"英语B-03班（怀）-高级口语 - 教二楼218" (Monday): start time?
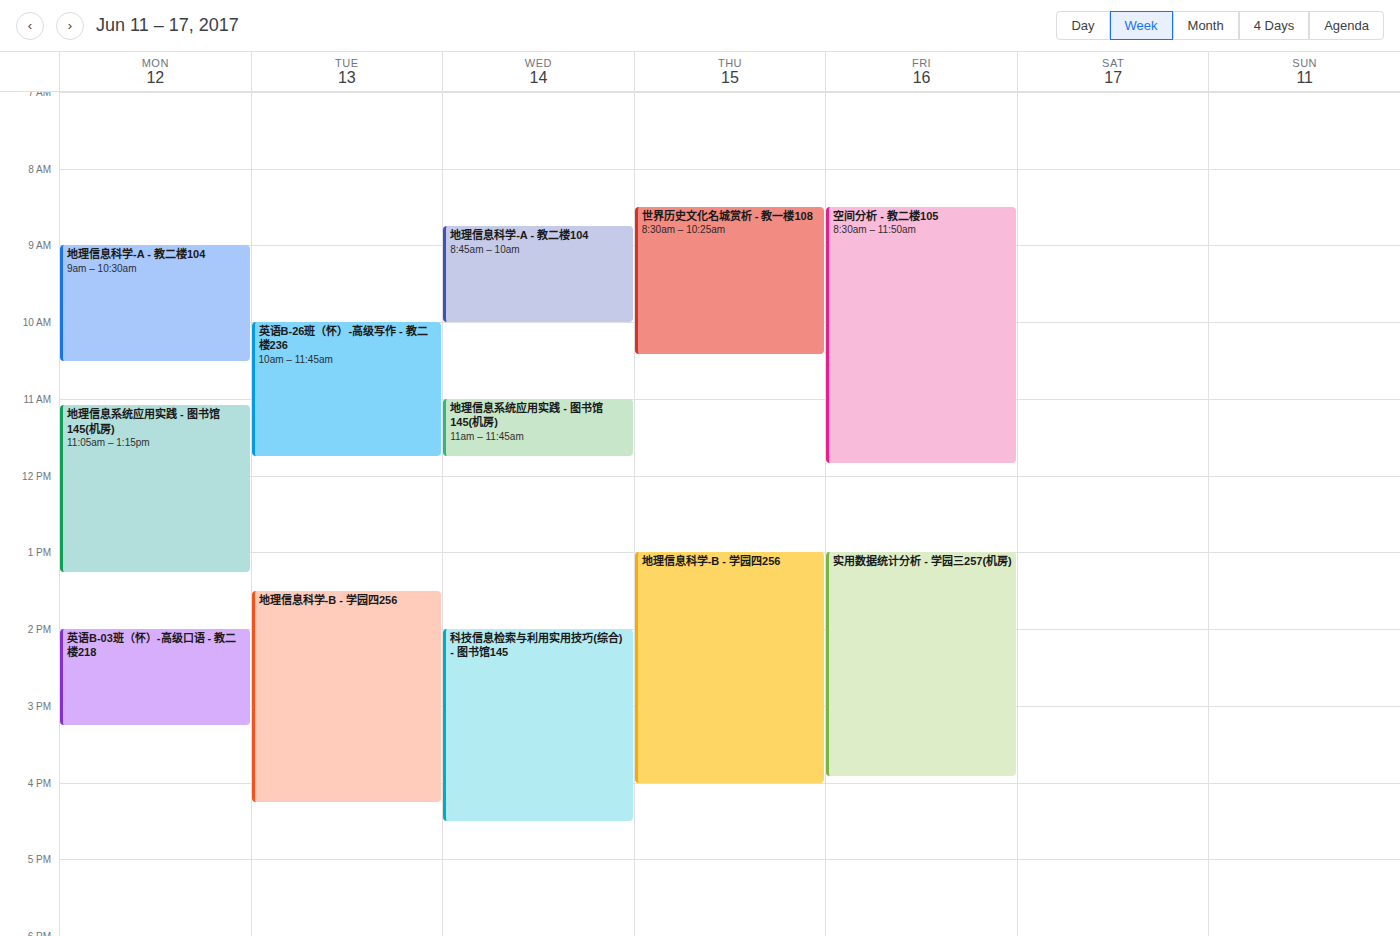
2:00 PM